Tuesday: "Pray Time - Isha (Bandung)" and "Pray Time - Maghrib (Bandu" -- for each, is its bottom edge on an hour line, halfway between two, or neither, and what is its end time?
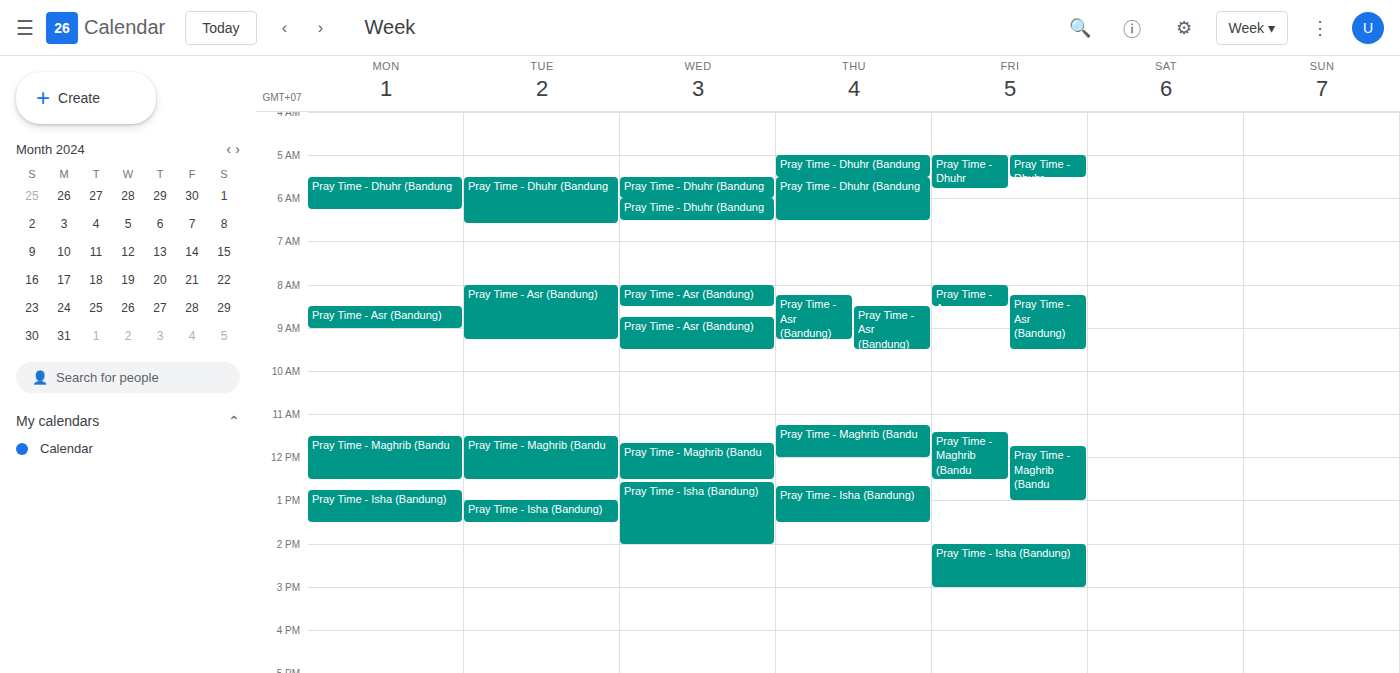
"Pray Time - Isha (Bandung)": 13:30, halfway between the 13:00 and 14:00 lines. "Pray Time - Maghrib (Bandu": 12:30, halfway between the 12:00 and 13:00 lines.